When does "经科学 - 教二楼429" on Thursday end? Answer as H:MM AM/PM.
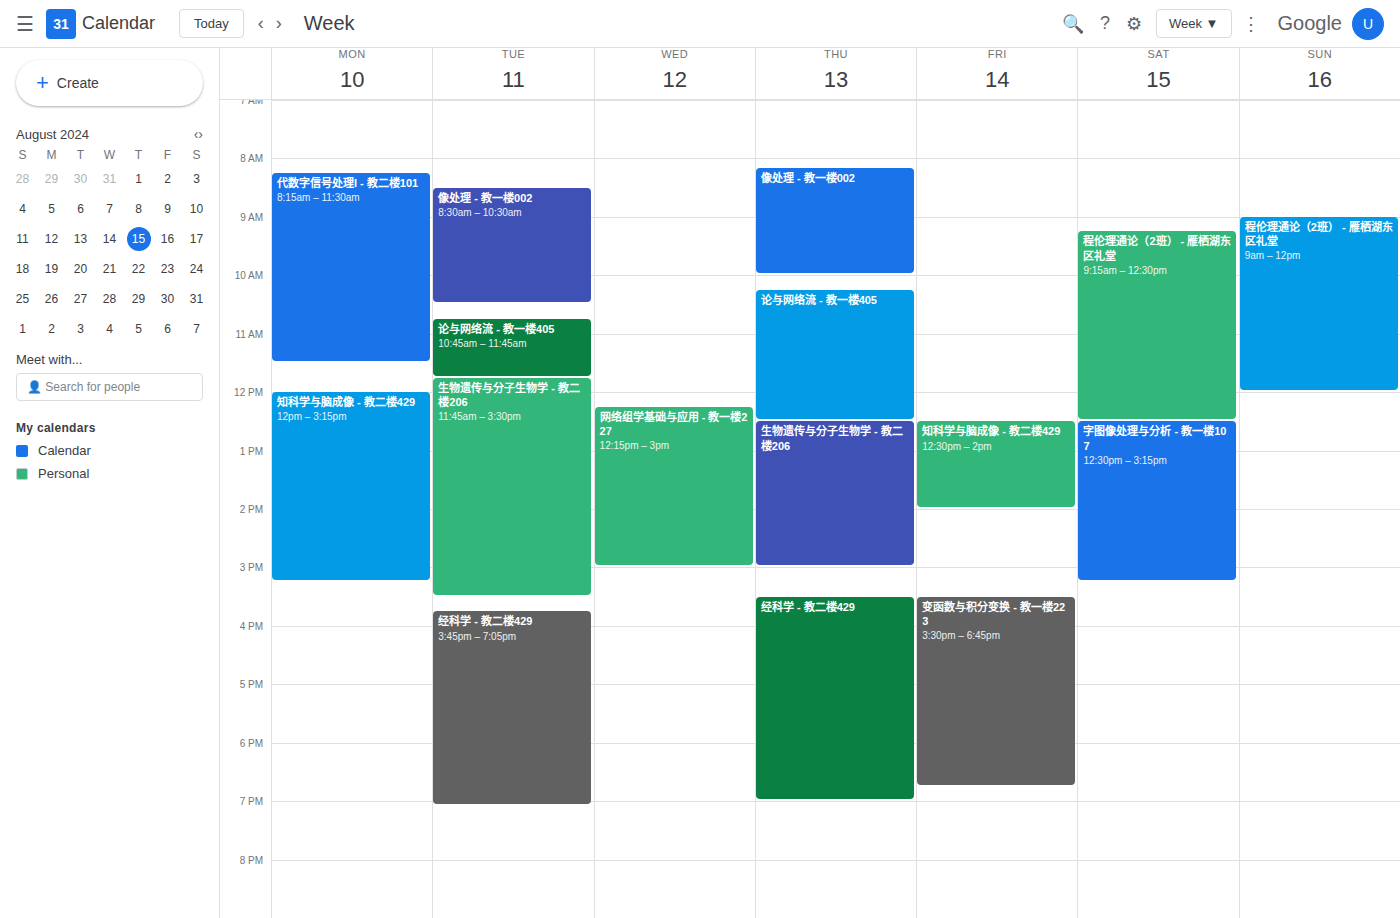
7:00 PM